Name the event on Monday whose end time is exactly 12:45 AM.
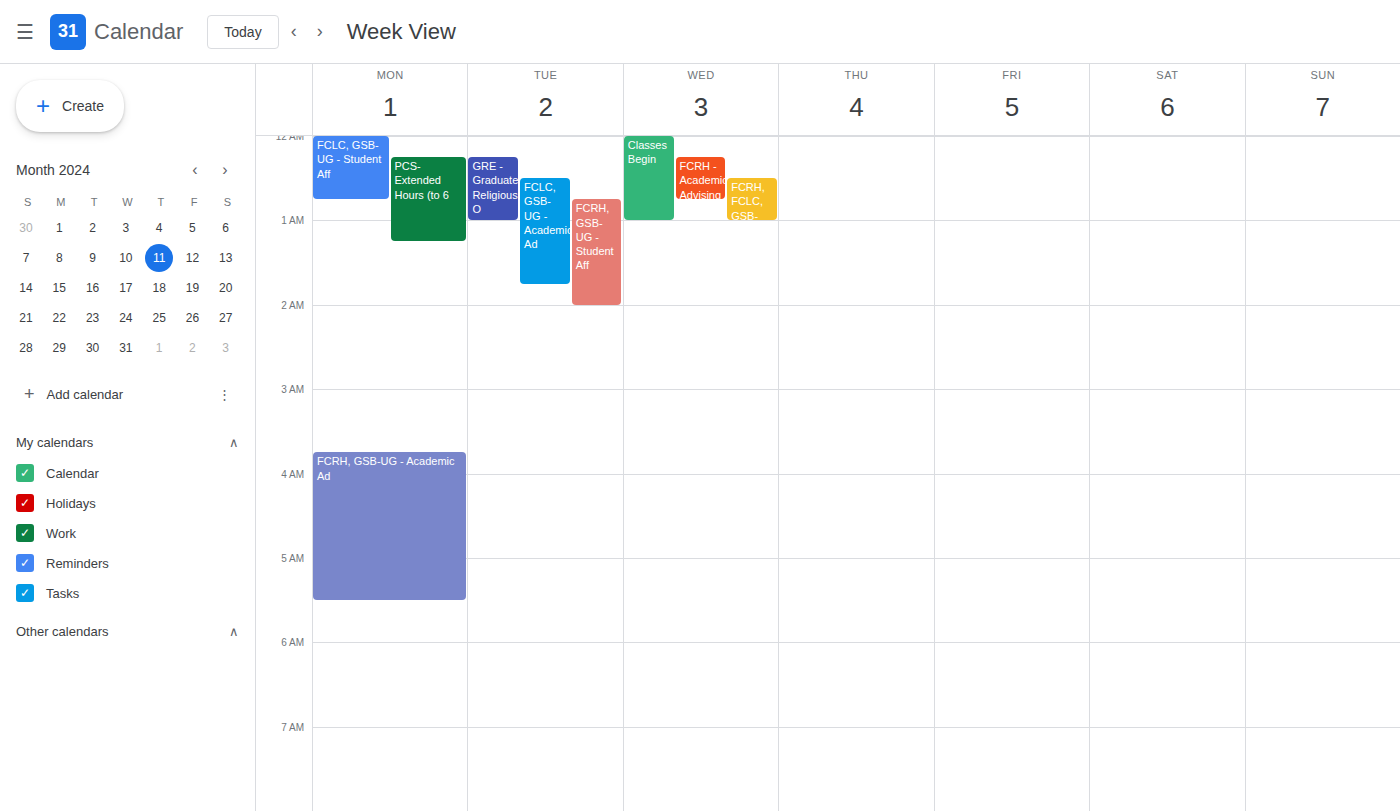
"FCLC, GSB-UG - Student Aff"